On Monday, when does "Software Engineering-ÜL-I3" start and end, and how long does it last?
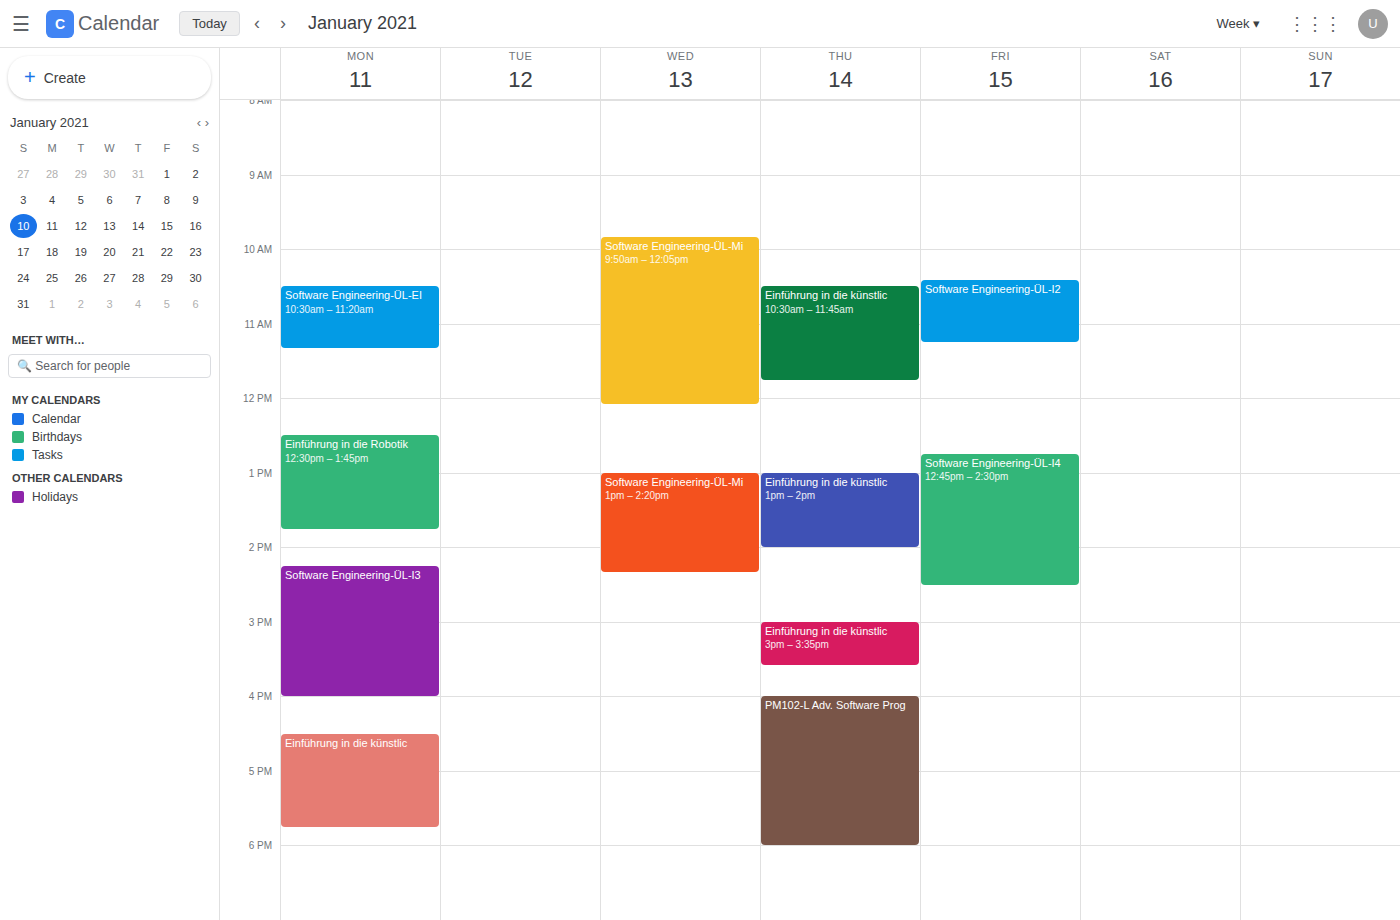
2:15 PM to 4:00 PM, 1 hour 45 minutes